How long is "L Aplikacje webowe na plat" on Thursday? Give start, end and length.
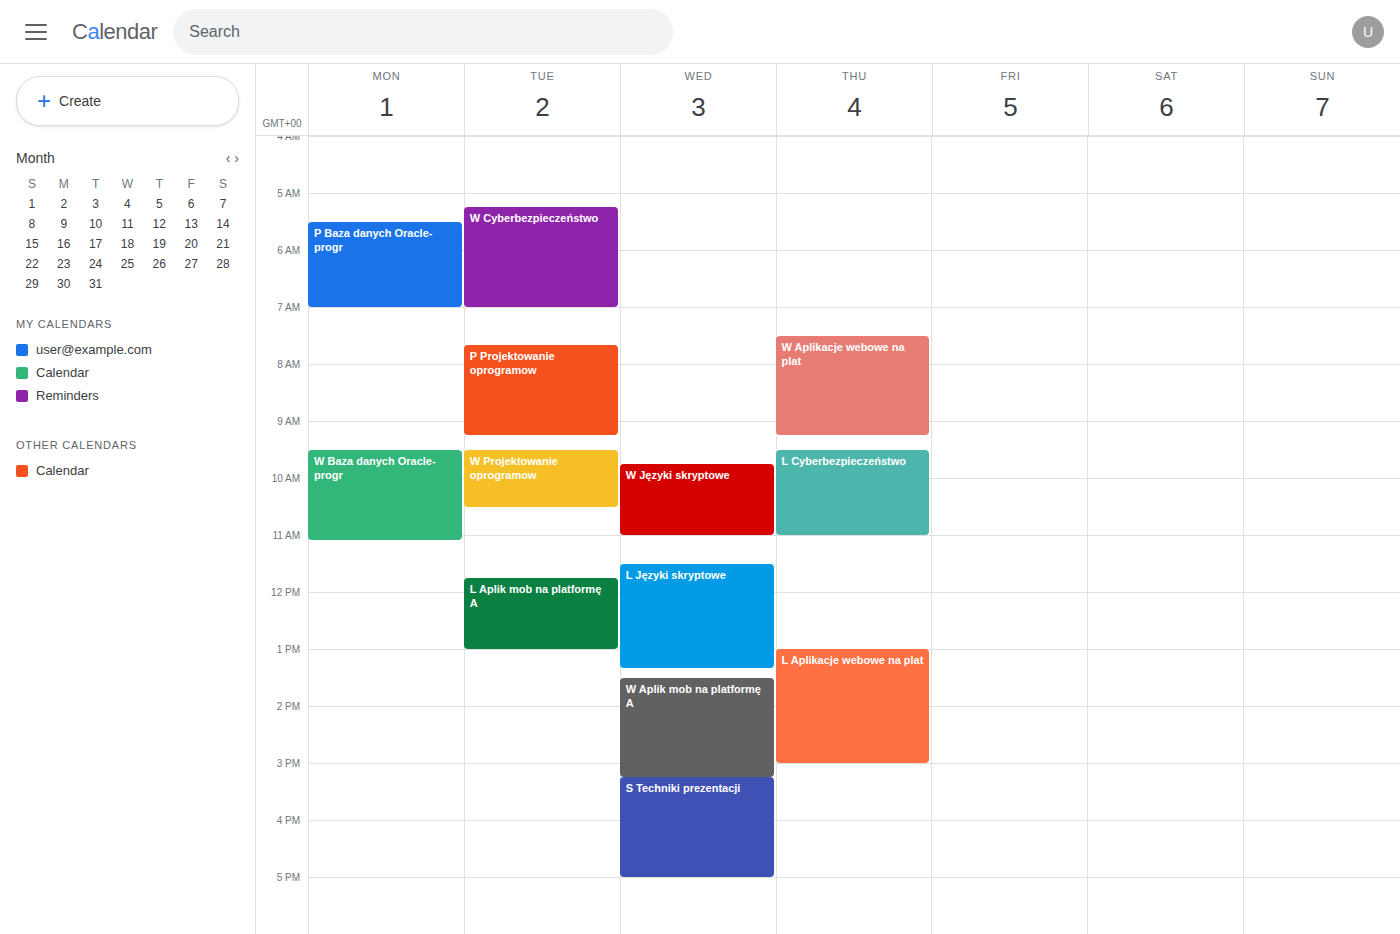
1:00 PM to 3:00 PM, 2 hours